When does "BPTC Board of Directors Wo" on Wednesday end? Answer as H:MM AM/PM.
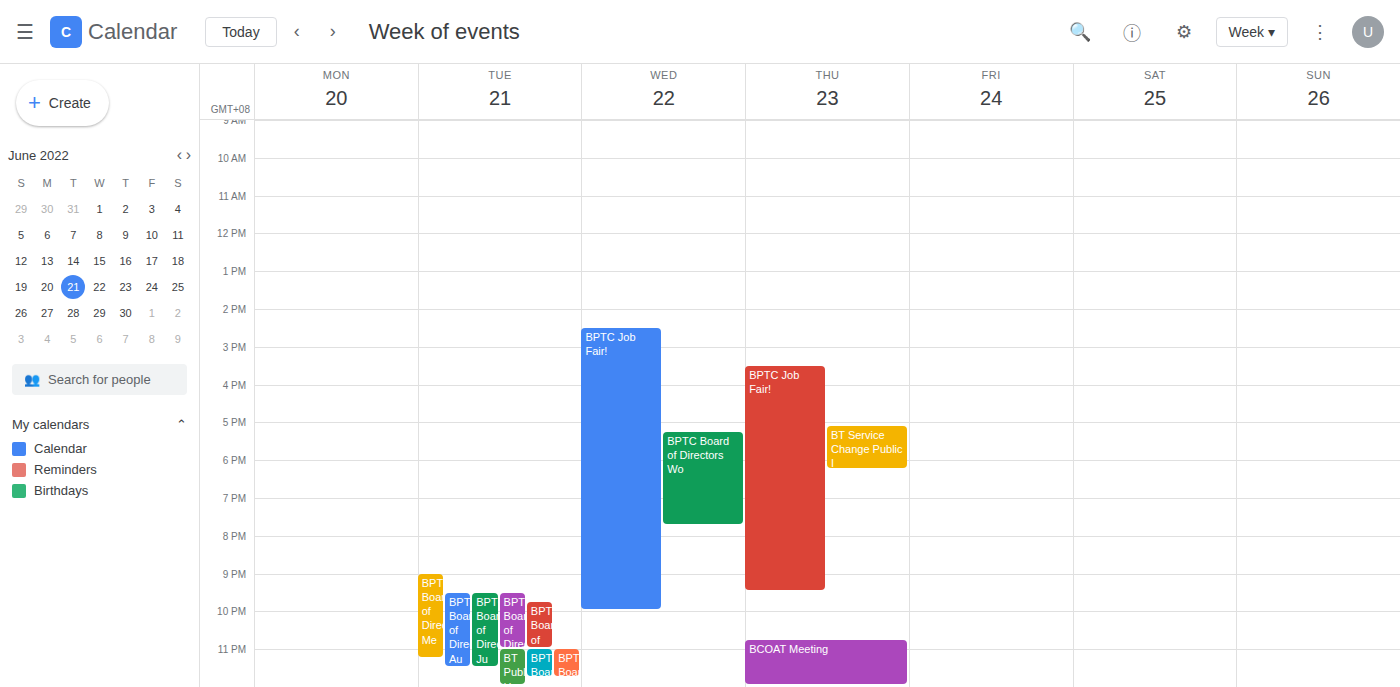
7:45 PM